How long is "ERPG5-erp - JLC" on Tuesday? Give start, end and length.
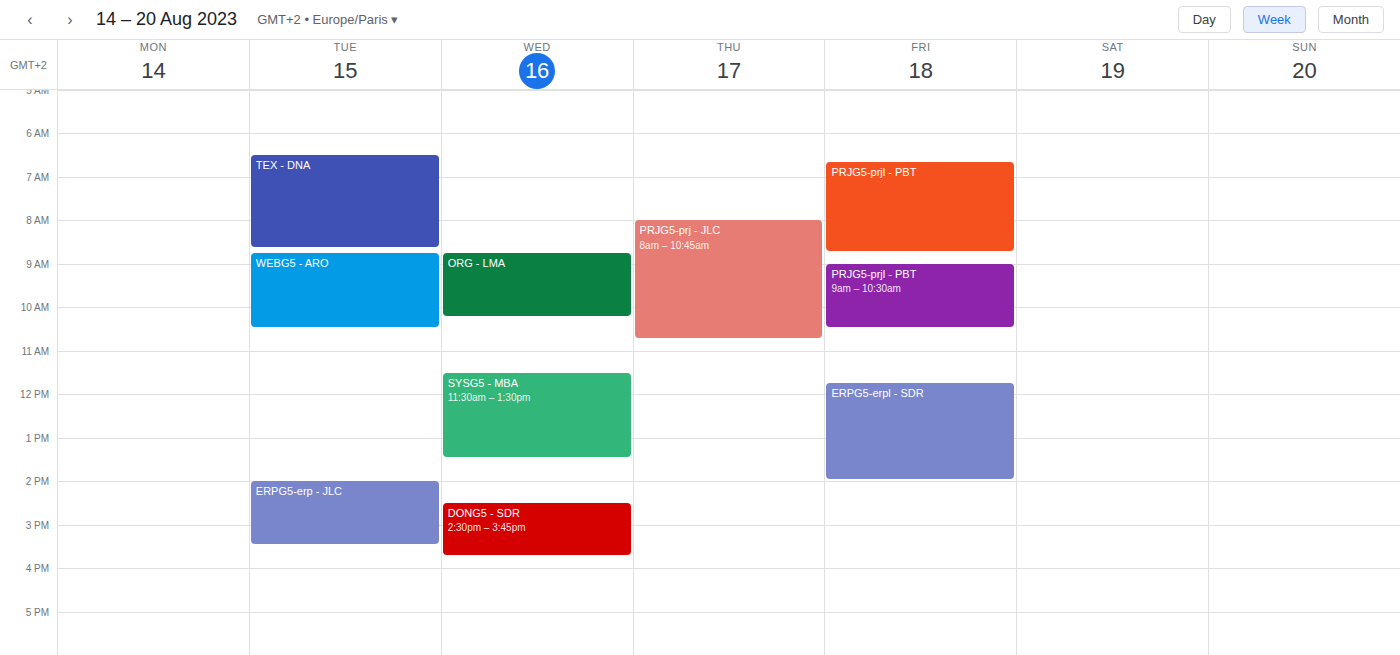
2:00 PM to 3:30 PM, 1 hour 30 minutes